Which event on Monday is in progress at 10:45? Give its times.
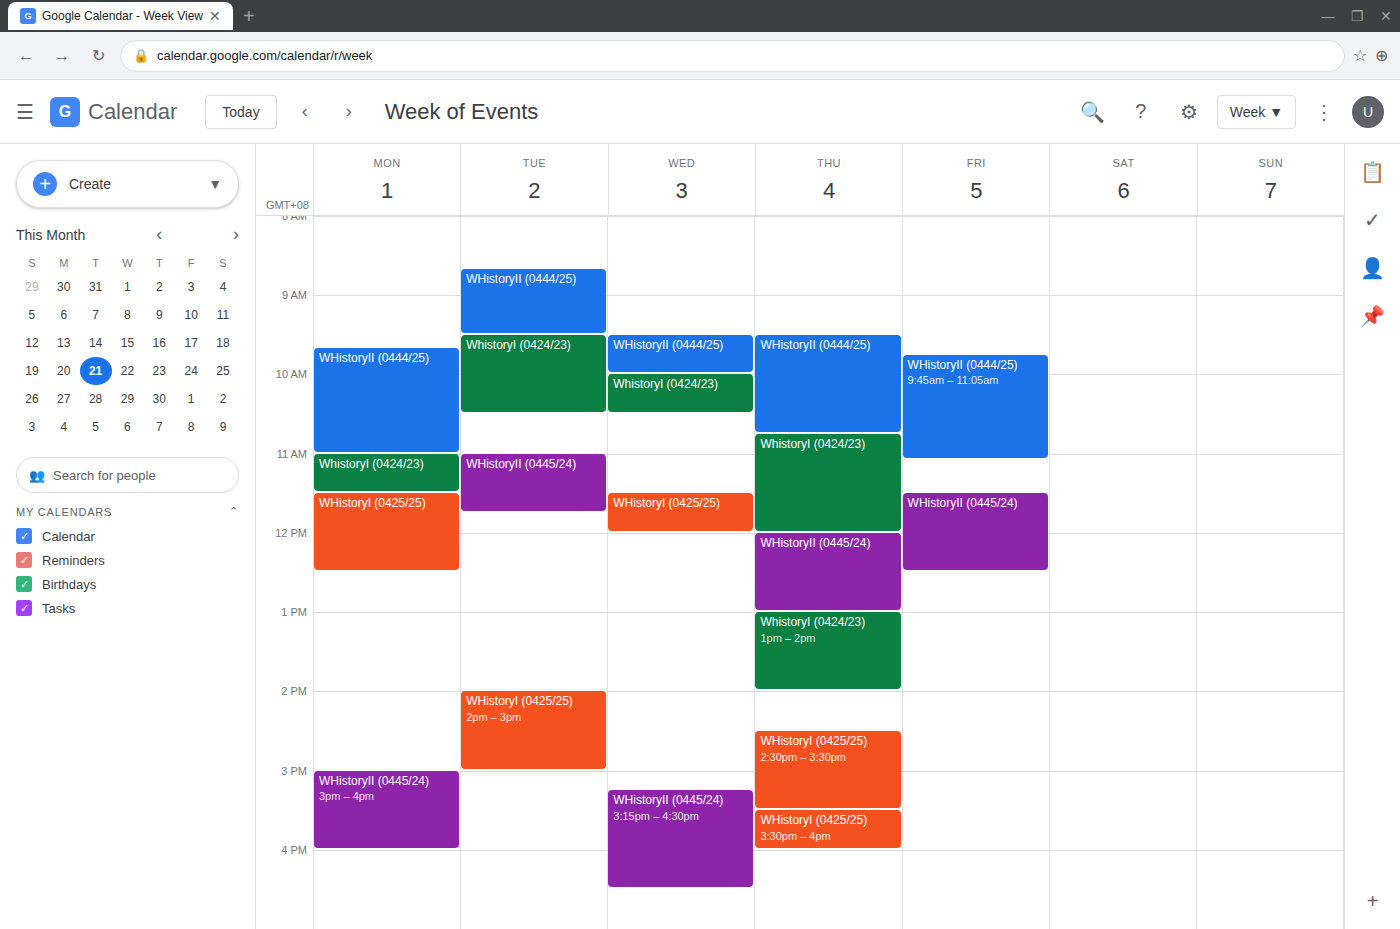
"WHistoryII (0444/25)", 09:40 to 11:00